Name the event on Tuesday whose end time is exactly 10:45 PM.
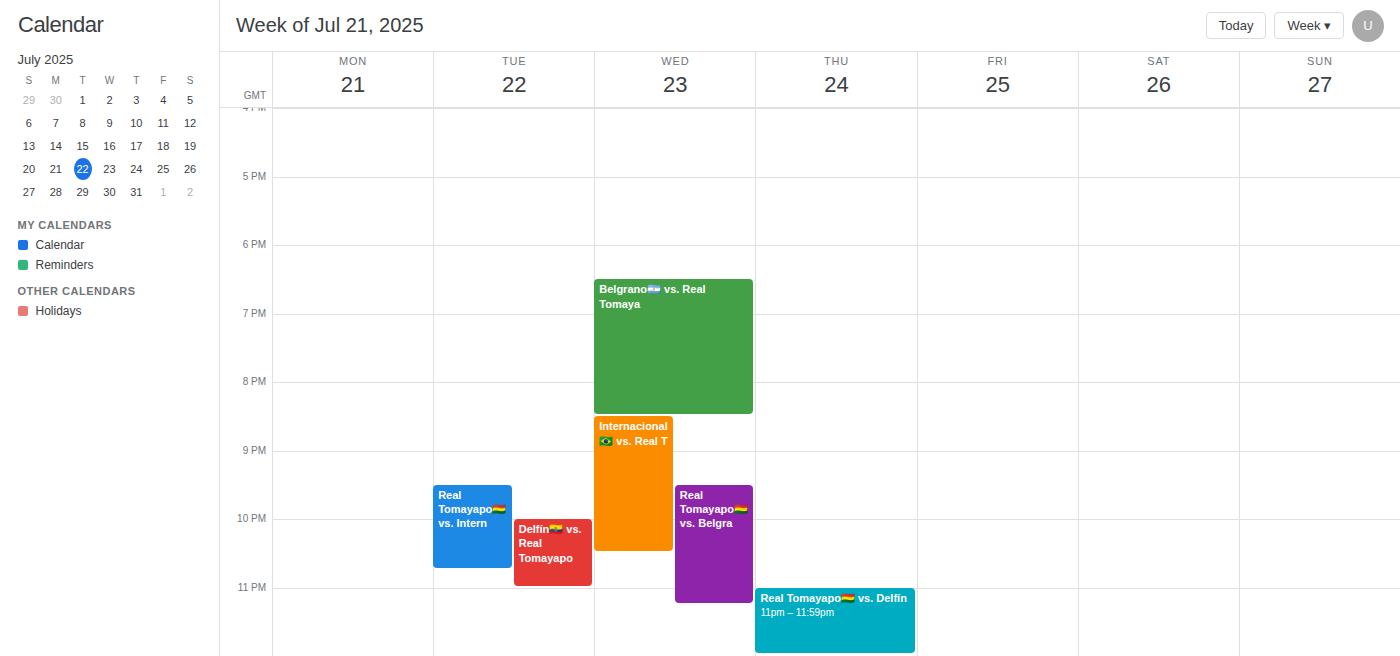
"Real Tomayapo🇧🇴 vs. Intern"